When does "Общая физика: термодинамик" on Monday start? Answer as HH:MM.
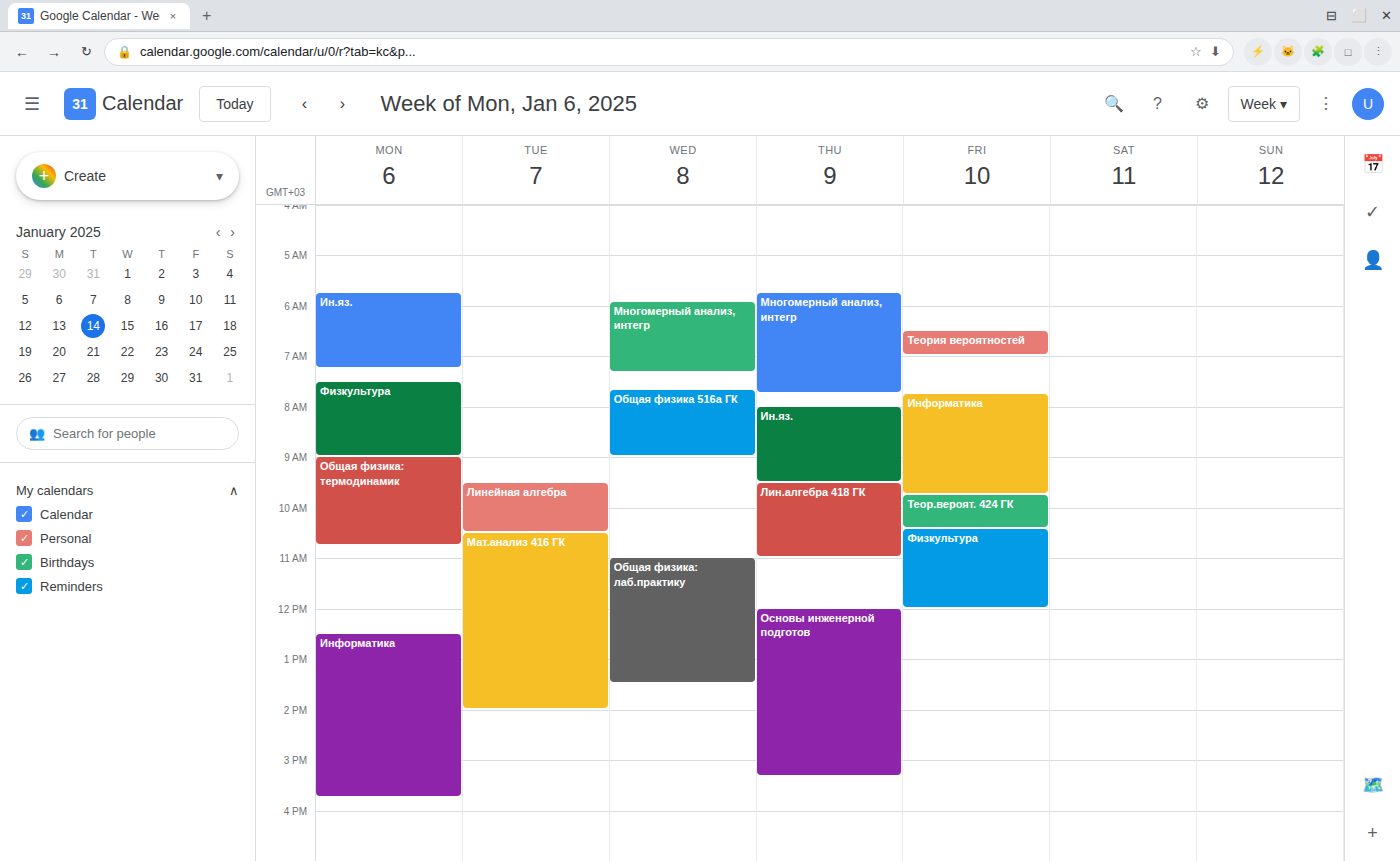
09:00